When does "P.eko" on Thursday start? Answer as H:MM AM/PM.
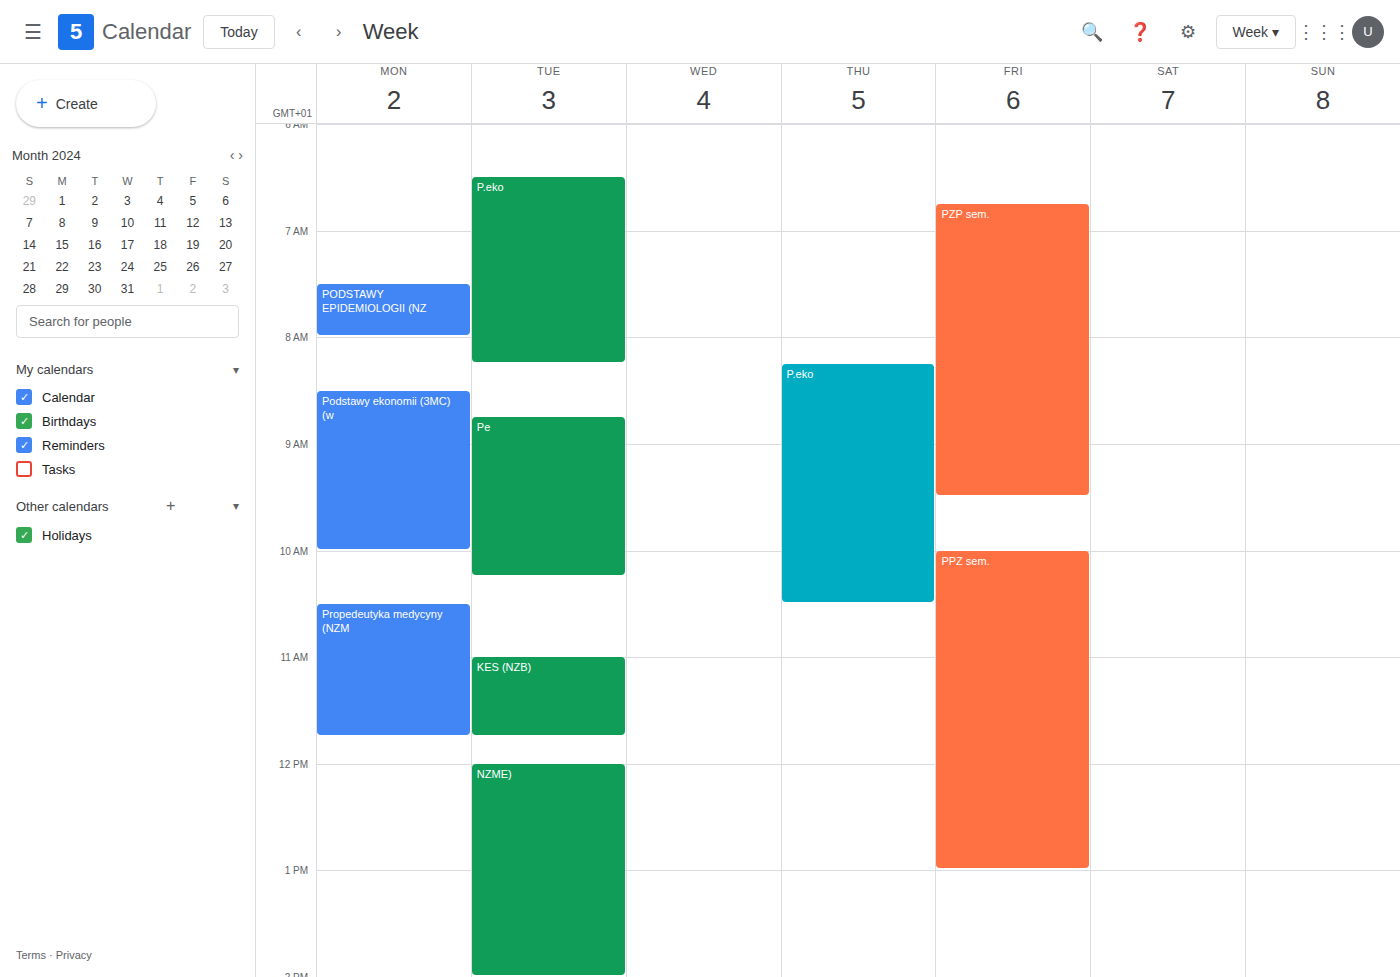
8:15 AM